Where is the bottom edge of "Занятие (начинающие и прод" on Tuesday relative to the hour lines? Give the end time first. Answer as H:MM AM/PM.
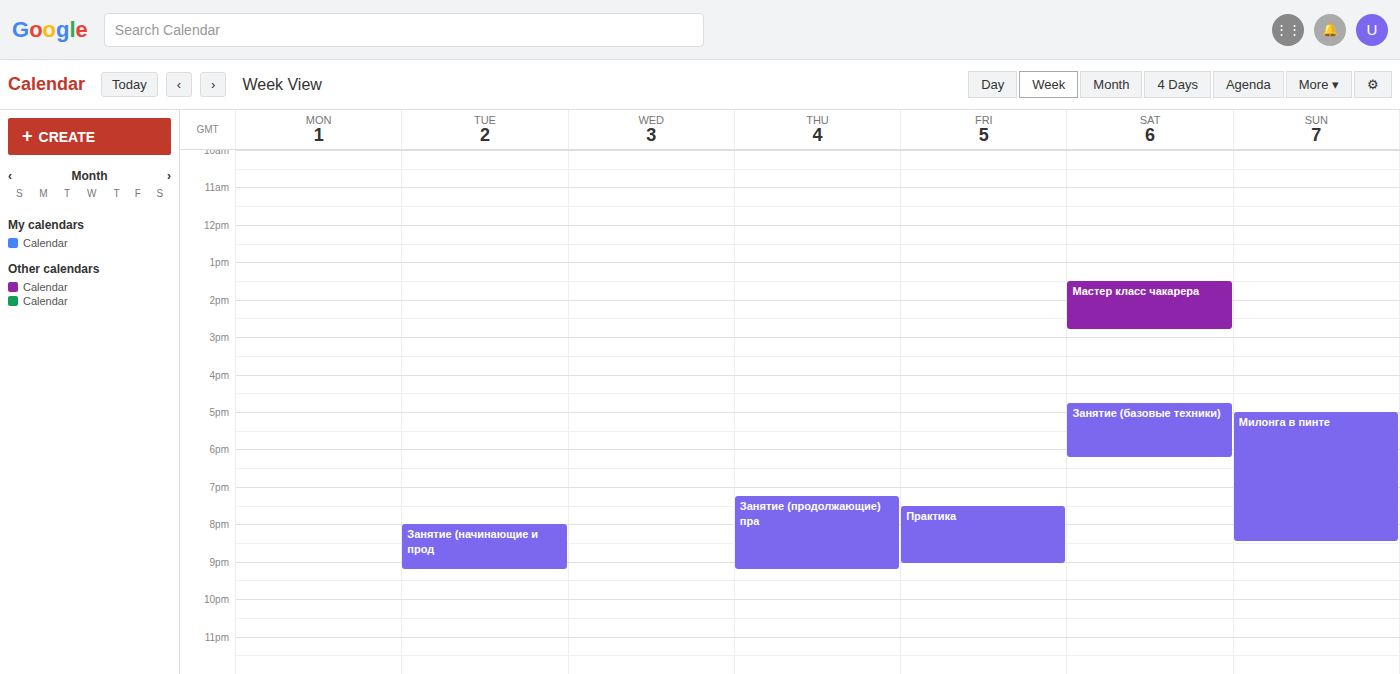
9:15 PM -- neither: a quarter of the way from the 9 PM line to the 10 PM line.